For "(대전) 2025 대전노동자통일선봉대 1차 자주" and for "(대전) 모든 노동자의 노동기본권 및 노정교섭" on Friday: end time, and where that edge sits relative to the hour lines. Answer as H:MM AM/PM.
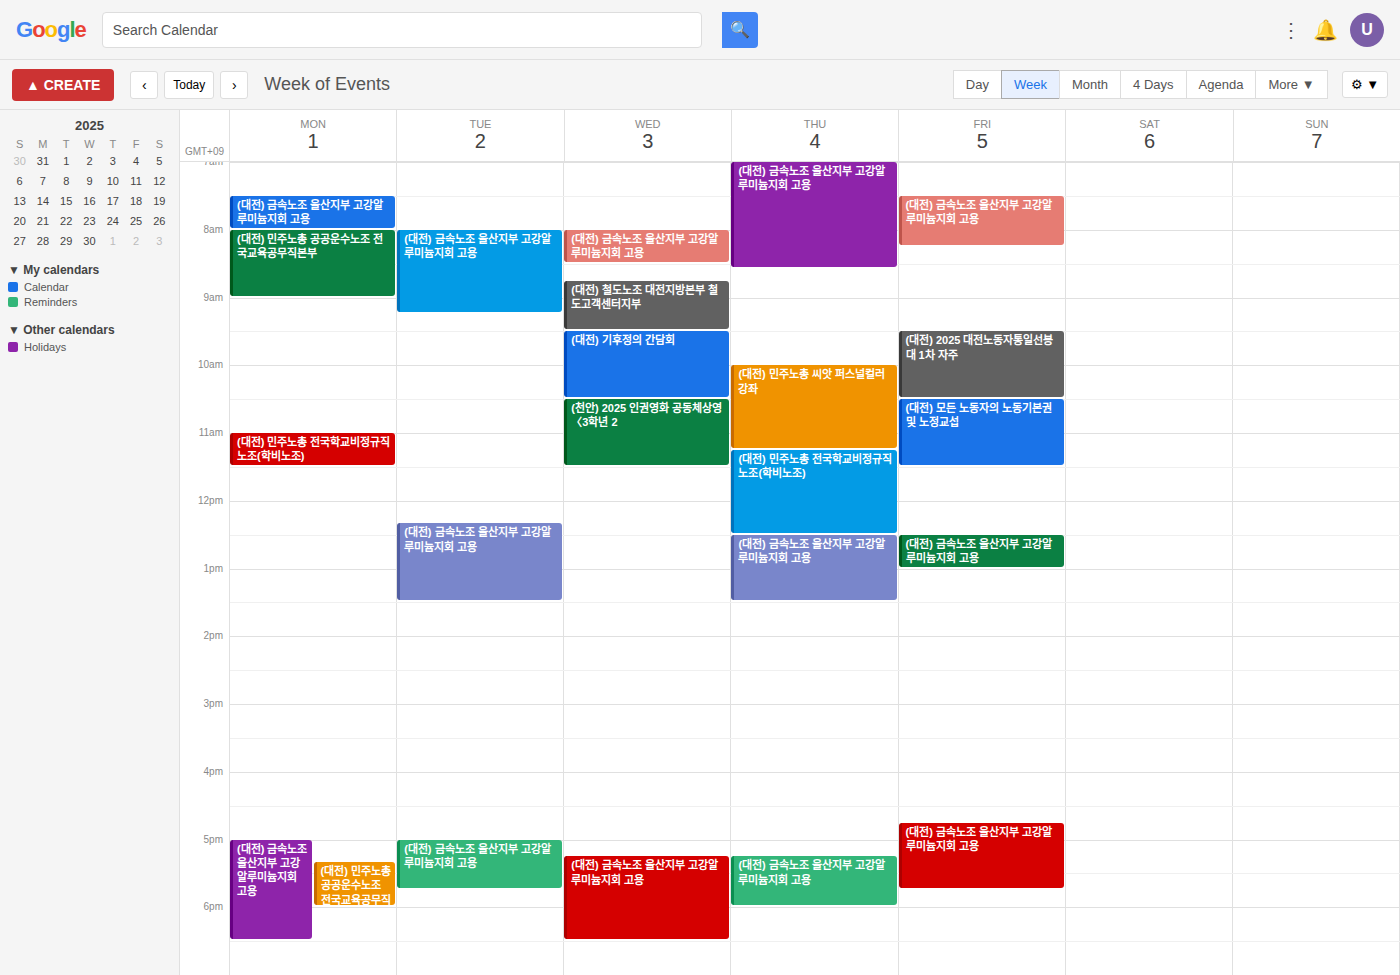
"(대전) 2025 대전노동자통일선봉대 1차 자주": 10:30 AM, halfway between the 10 AM and 11 AM lines. "(대전) 모든 노동자의 노동기본권 및 노정교섭": 11:30 AM, halfway between the 11 AM and 12 PM lines.